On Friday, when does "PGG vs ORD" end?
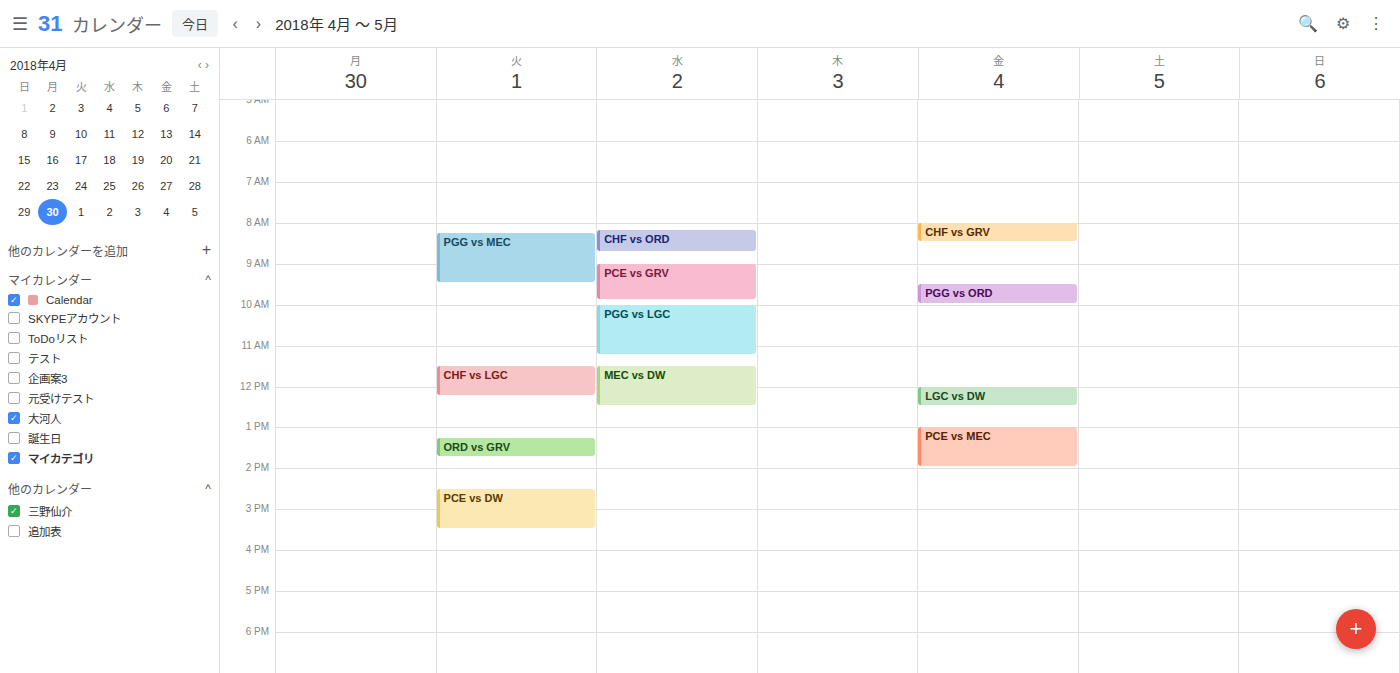
10:00